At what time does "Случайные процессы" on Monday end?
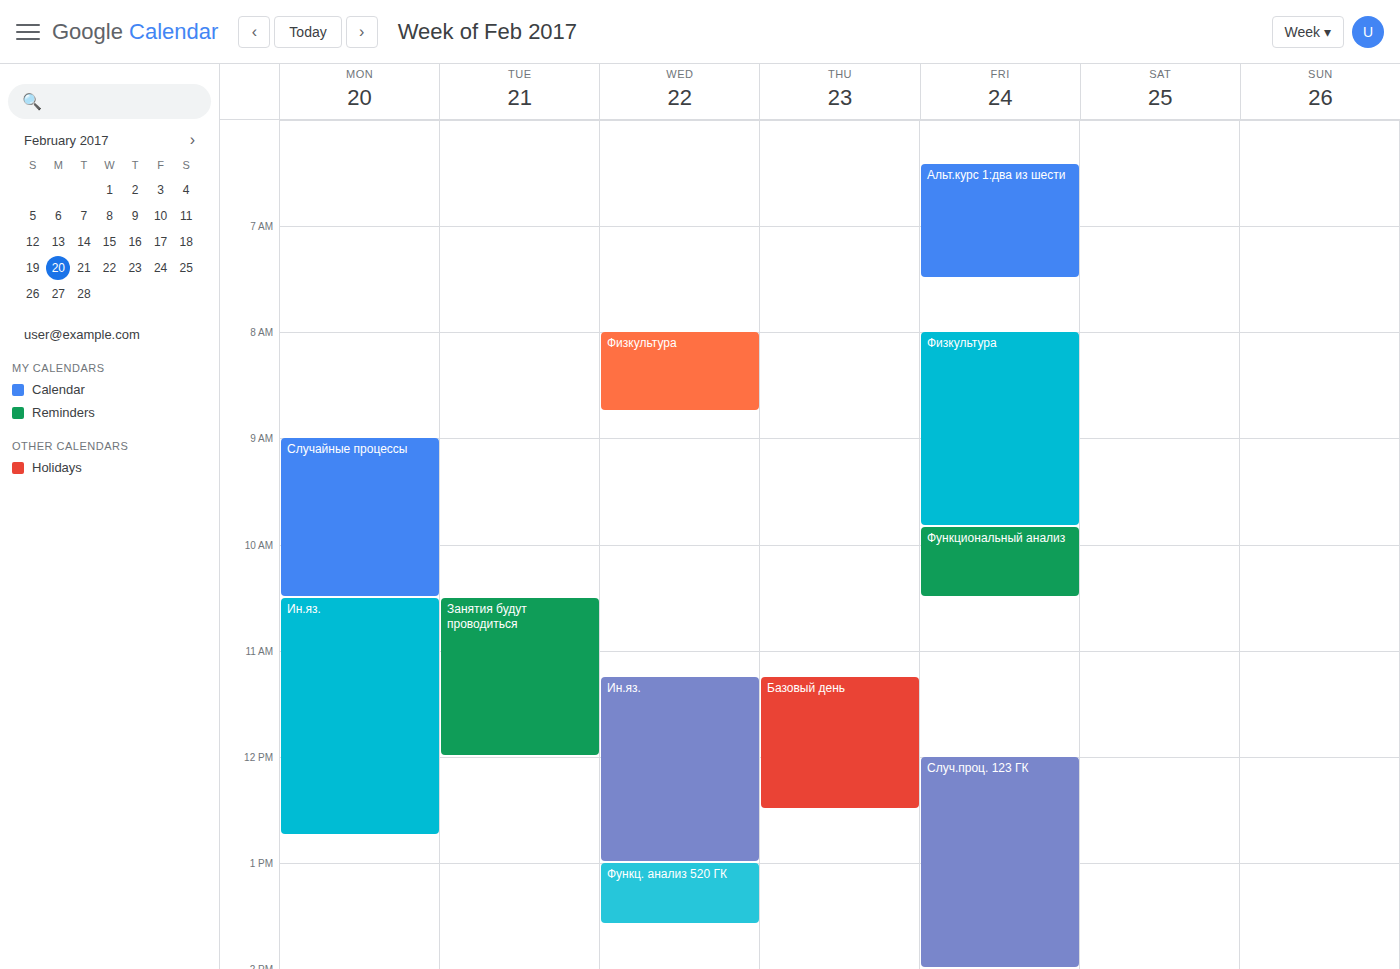
10:30 AM